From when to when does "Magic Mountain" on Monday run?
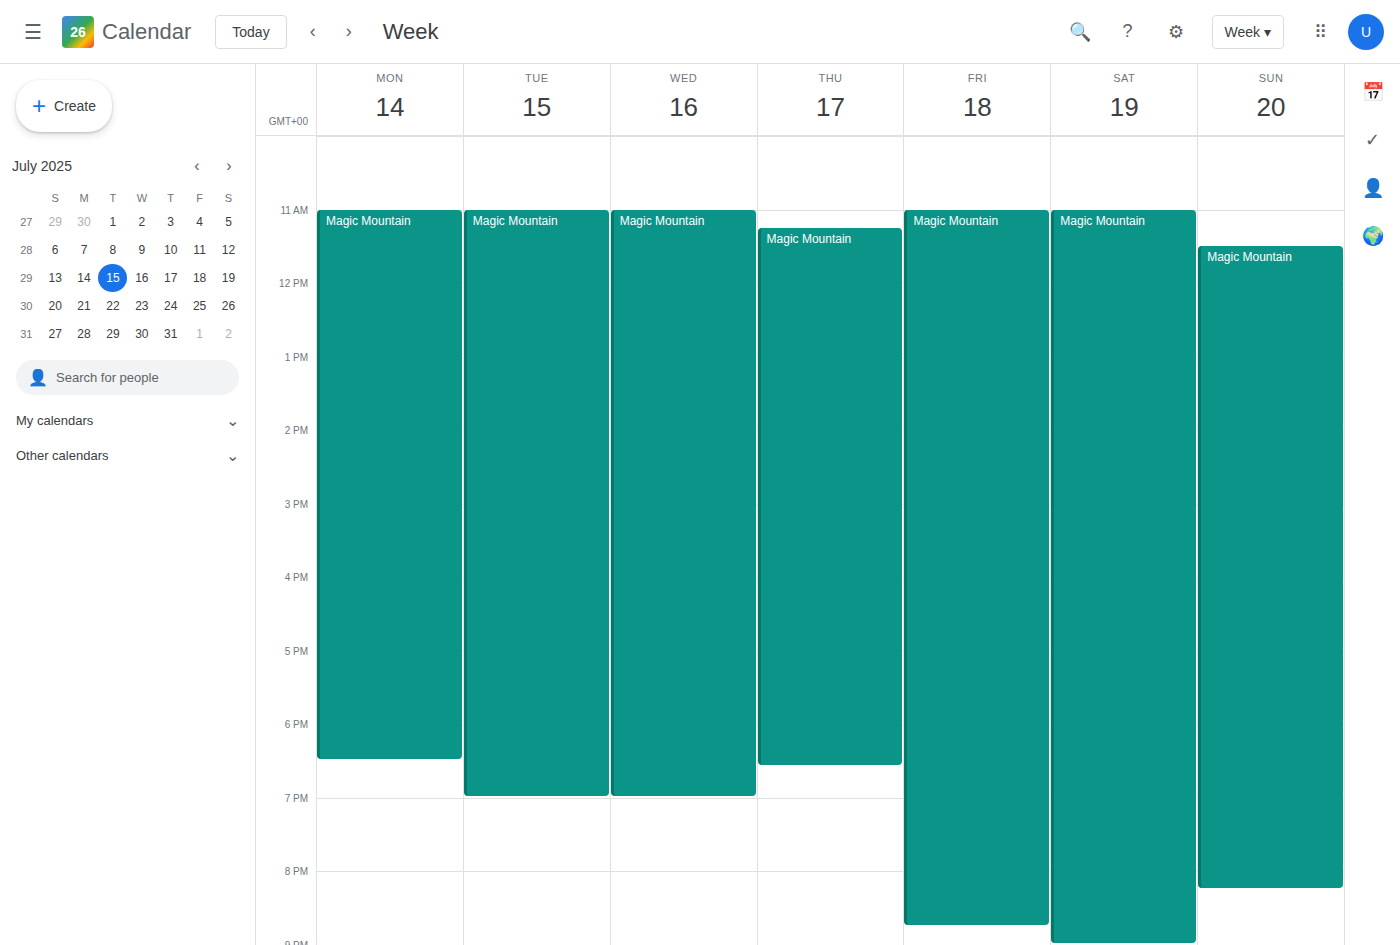
11:00 to 18:30